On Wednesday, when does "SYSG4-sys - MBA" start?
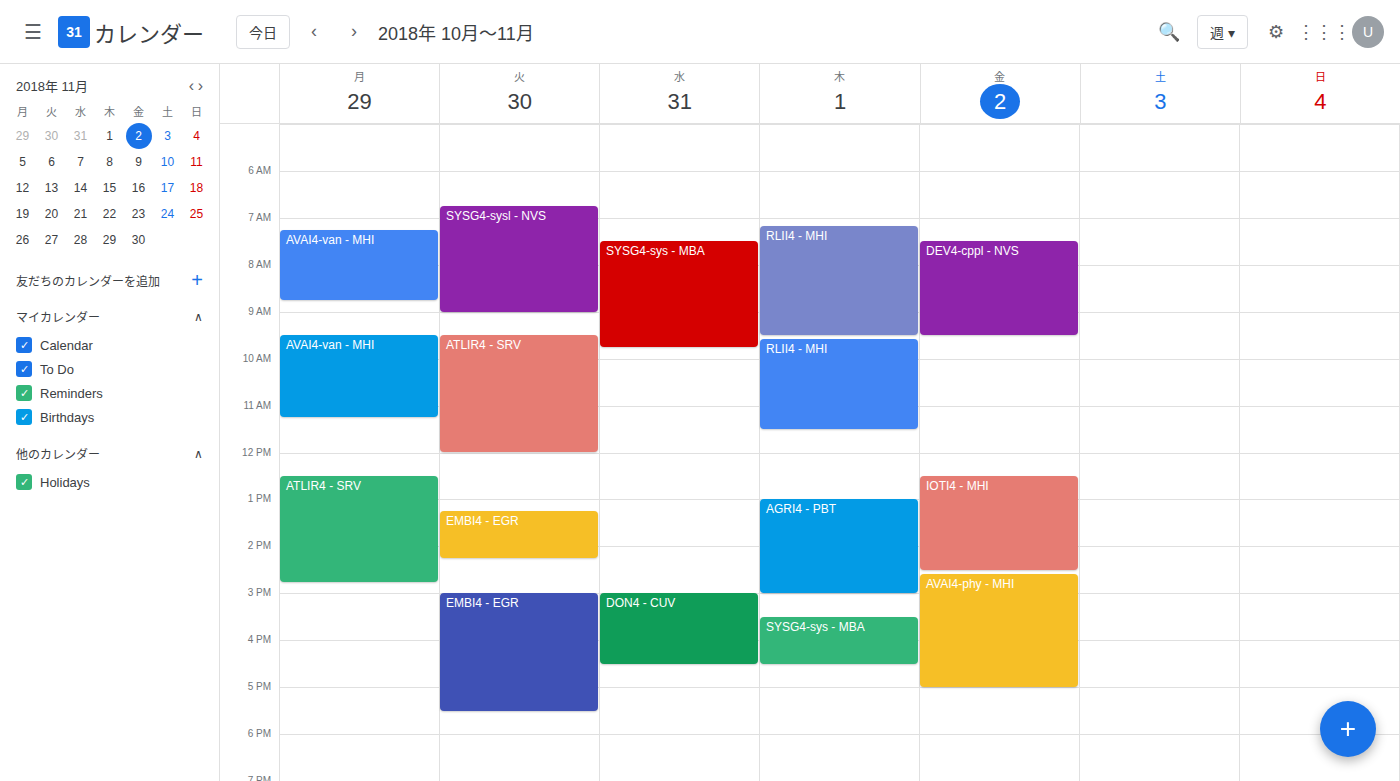
7:30 AM